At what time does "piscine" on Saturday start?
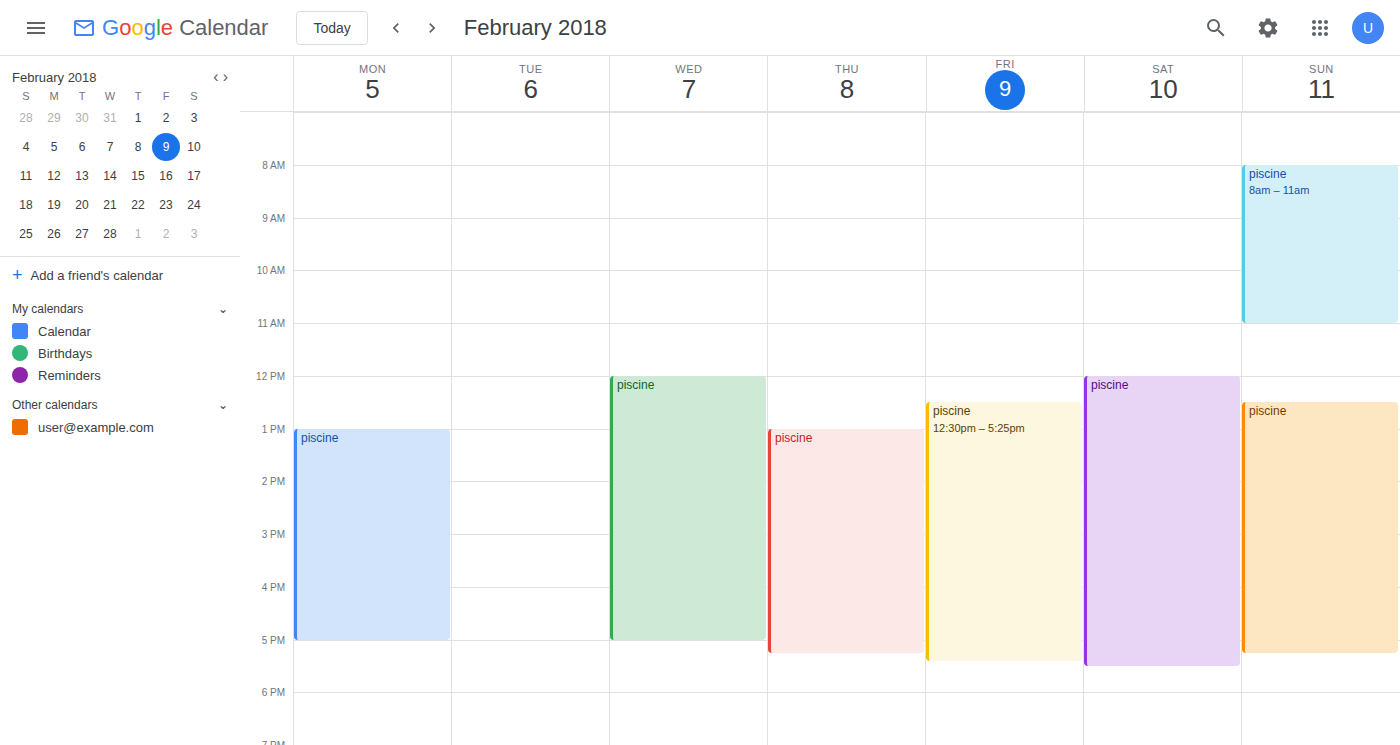
12:00 PM